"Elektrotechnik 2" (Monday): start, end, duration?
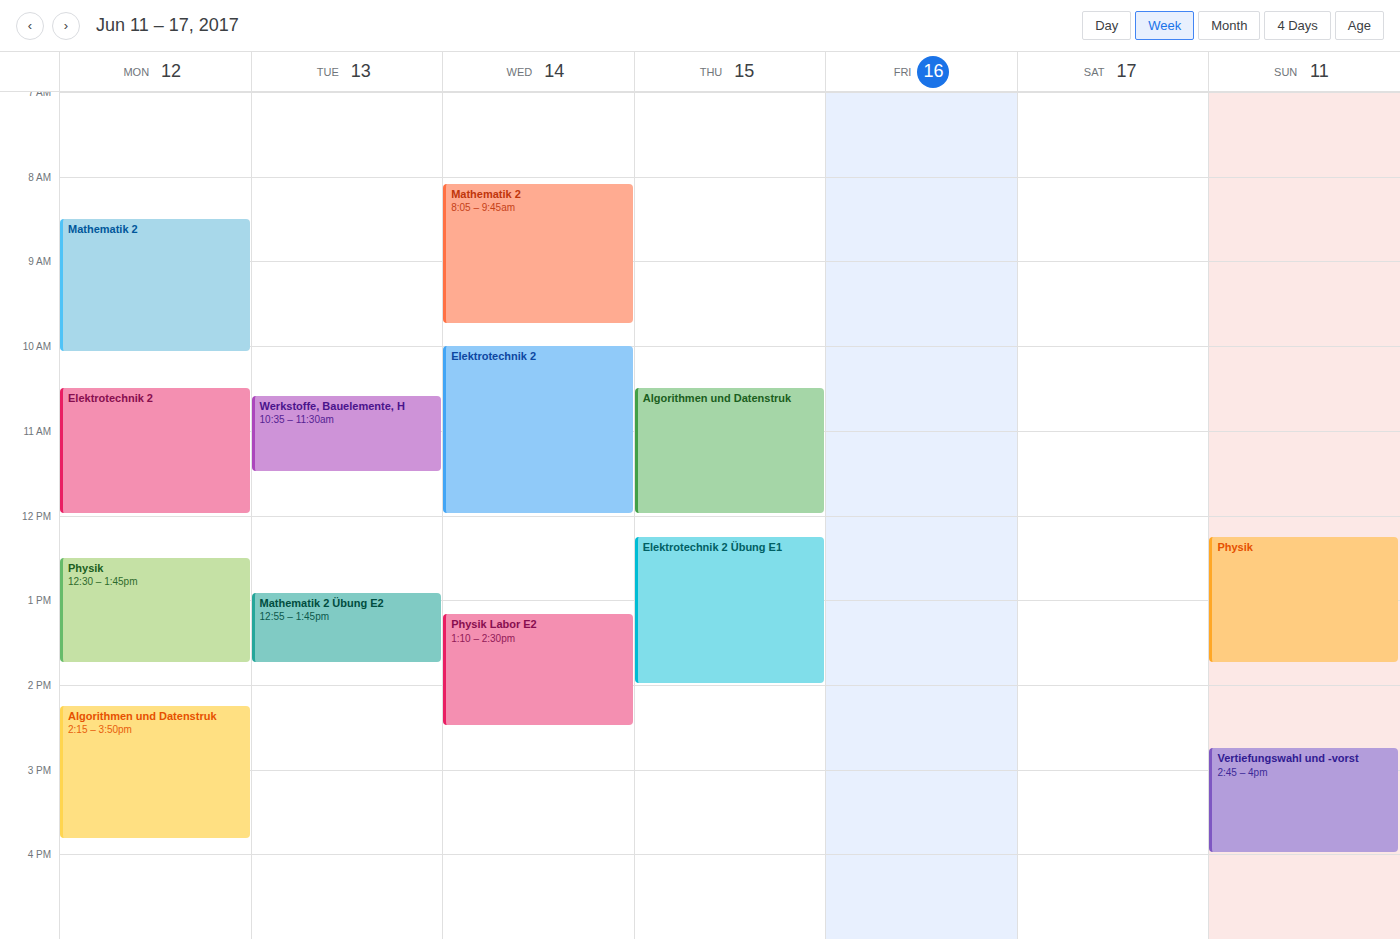
10:30 AM to 12:00 PM, 1 hour 30 minutes